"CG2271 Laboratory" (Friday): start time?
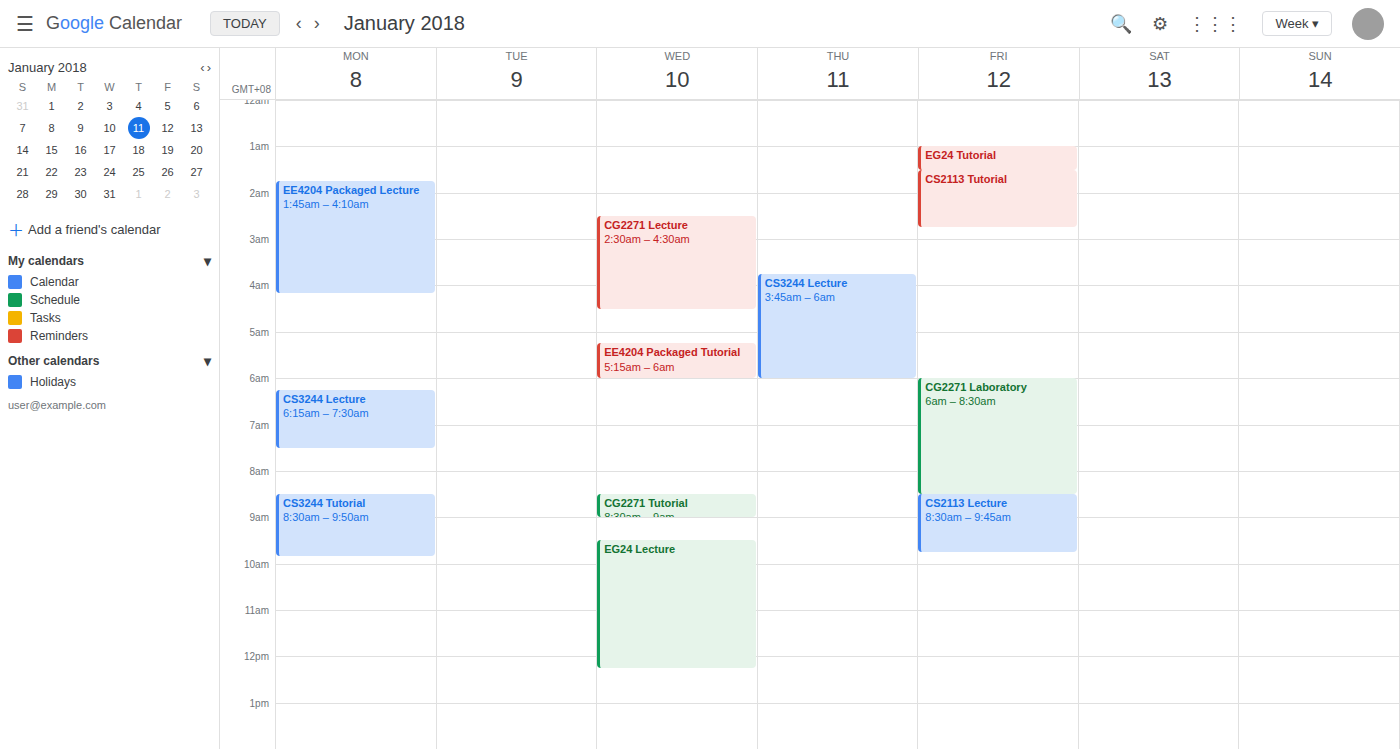
6:00 AM